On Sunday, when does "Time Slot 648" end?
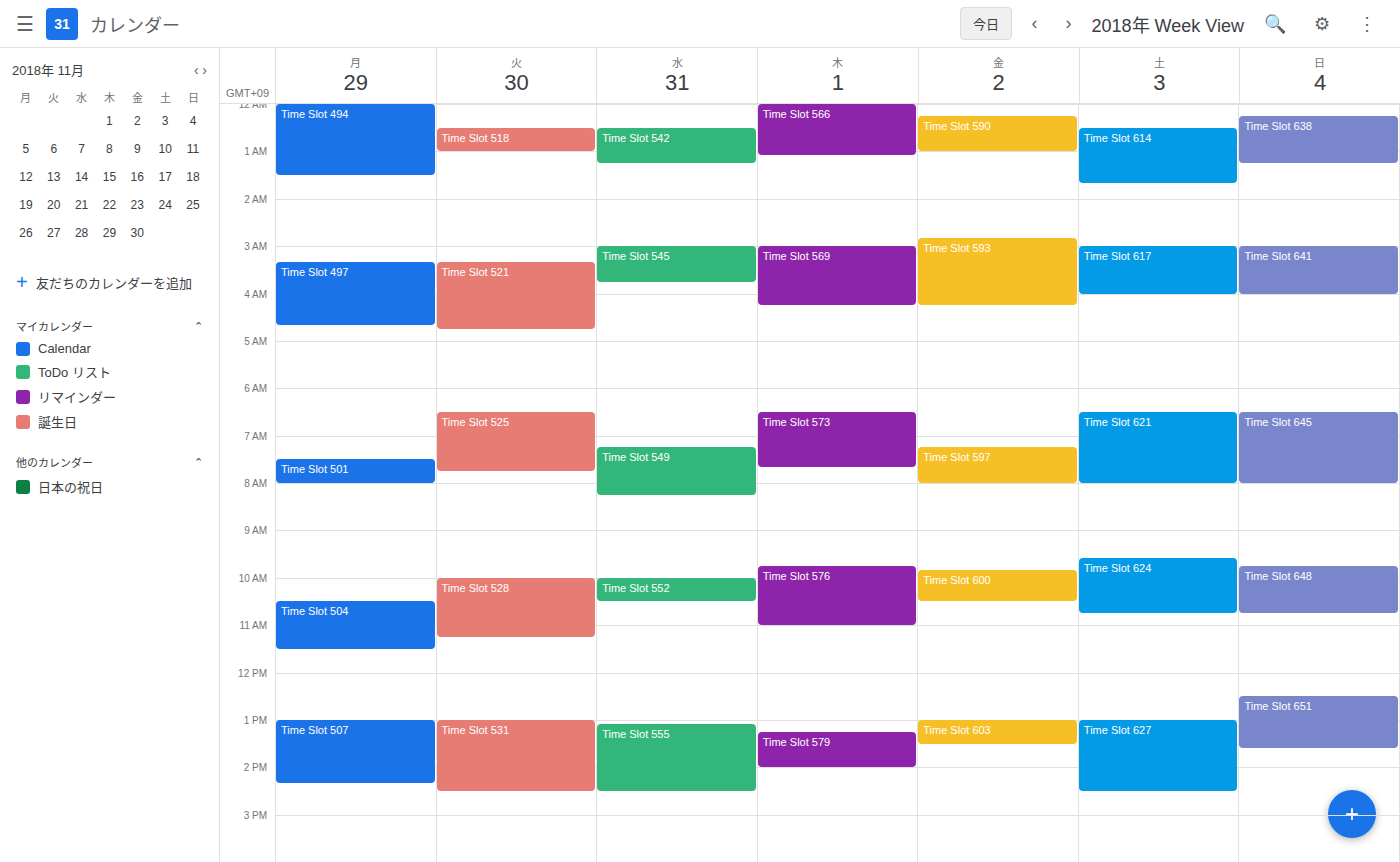
10:45